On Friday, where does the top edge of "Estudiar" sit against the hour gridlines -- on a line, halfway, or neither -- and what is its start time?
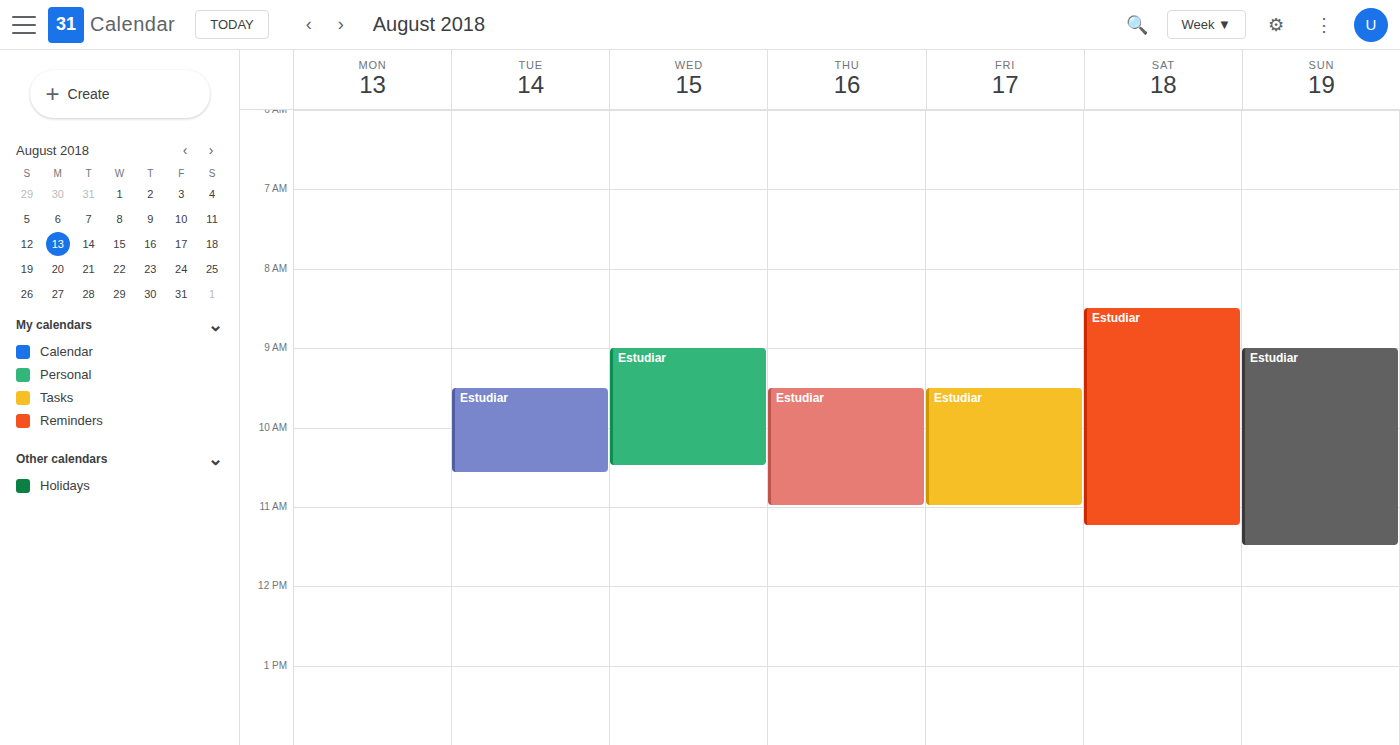
9:30 AM -- halfway between the 9 AM and 10 AM lines.